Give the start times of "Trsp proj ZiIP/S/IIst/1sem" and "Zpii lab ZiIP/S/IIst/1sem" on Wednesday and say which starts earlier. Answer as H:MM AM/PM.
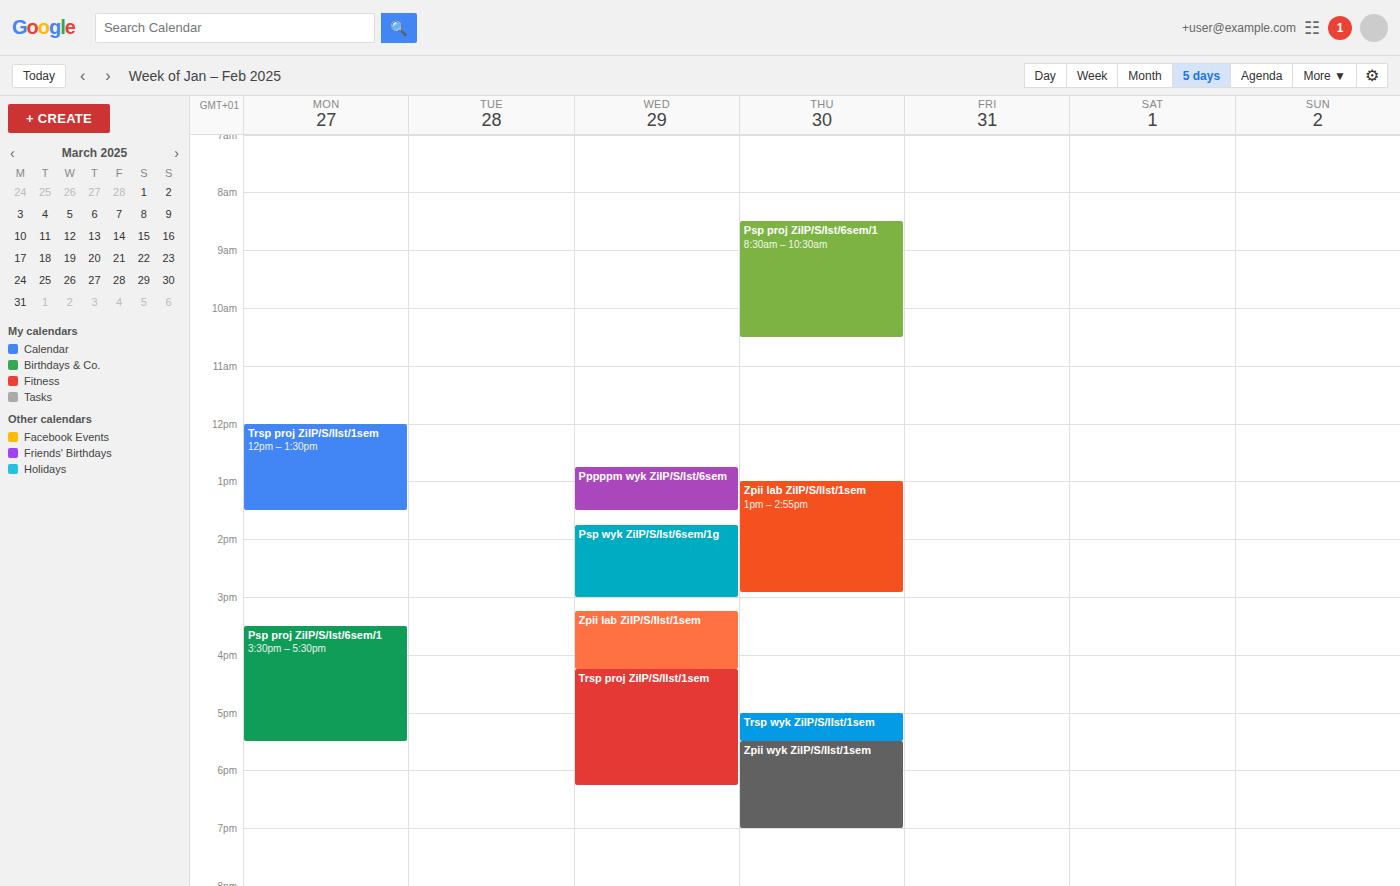
"Zpii lab ZiIP/S/IIst/1sem" 3:15 PM; "Trsp proj ZiIP/S/IIst/1sem" 4:15 PM.